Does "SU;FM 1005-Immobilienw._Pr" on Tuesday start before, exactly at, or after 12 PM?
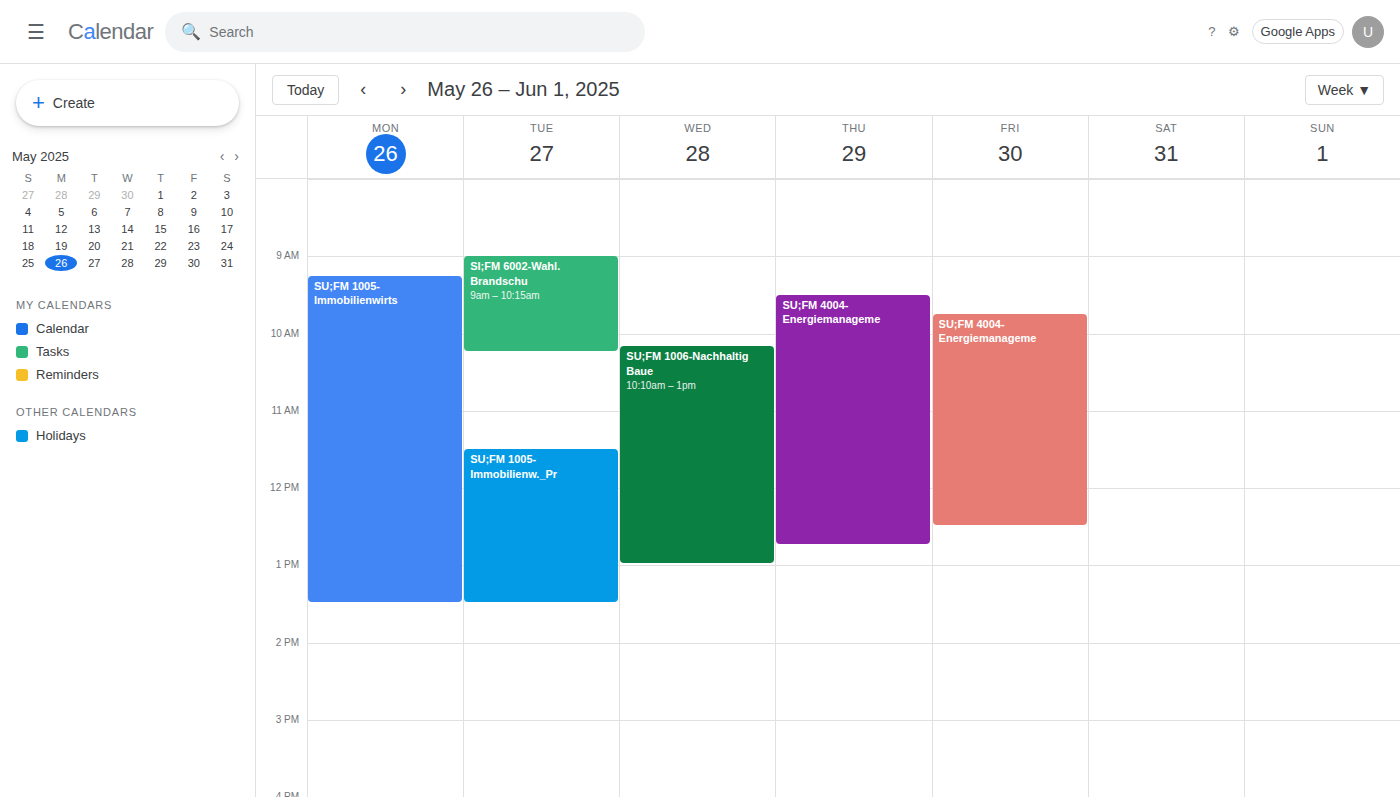
11:30 AM -- before 12 PM, 30 minutes above the 12 PM line.